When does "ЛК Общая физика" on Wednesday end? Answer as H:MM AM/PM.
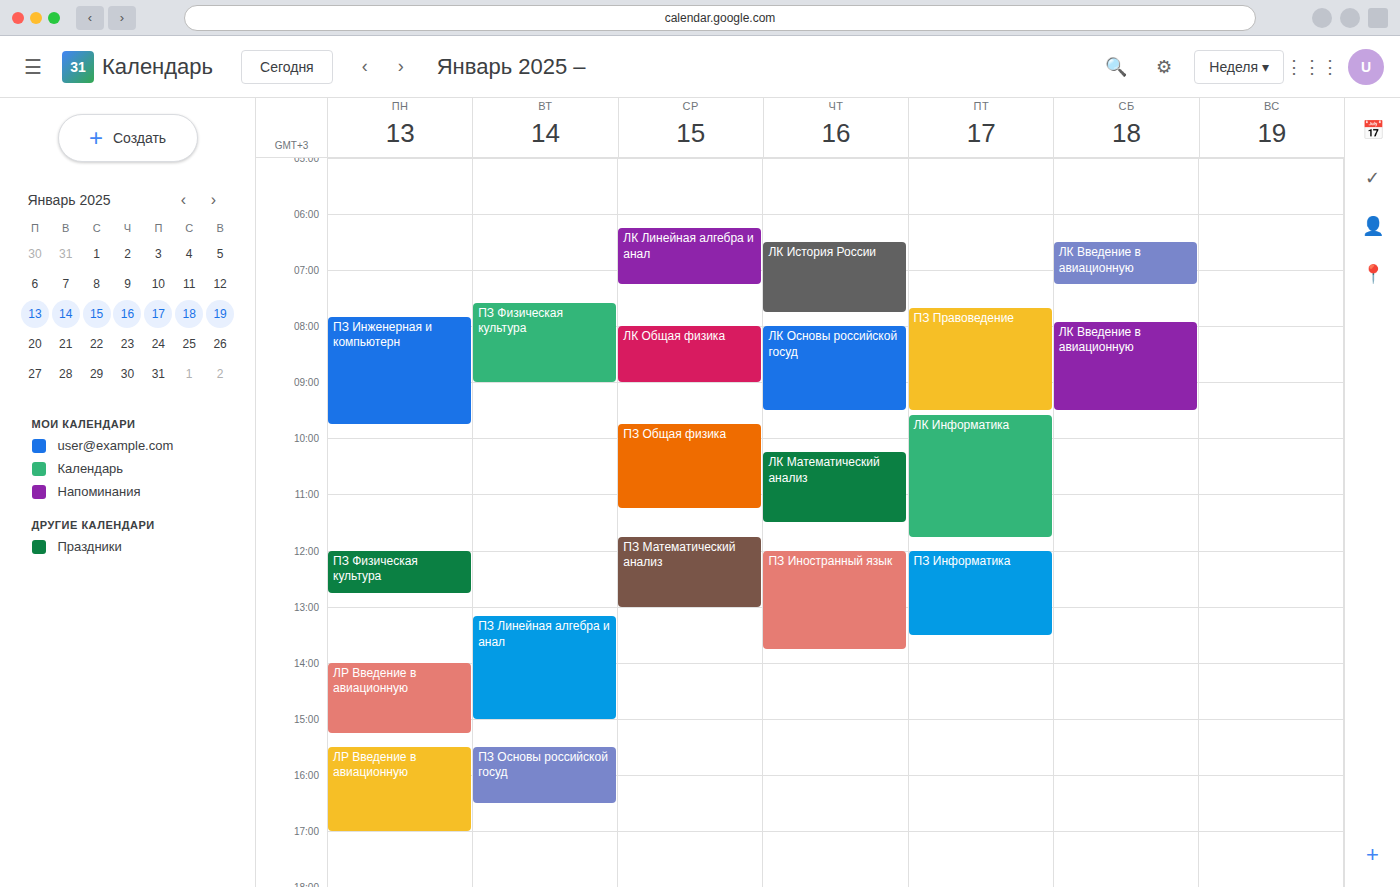
9:00 AM